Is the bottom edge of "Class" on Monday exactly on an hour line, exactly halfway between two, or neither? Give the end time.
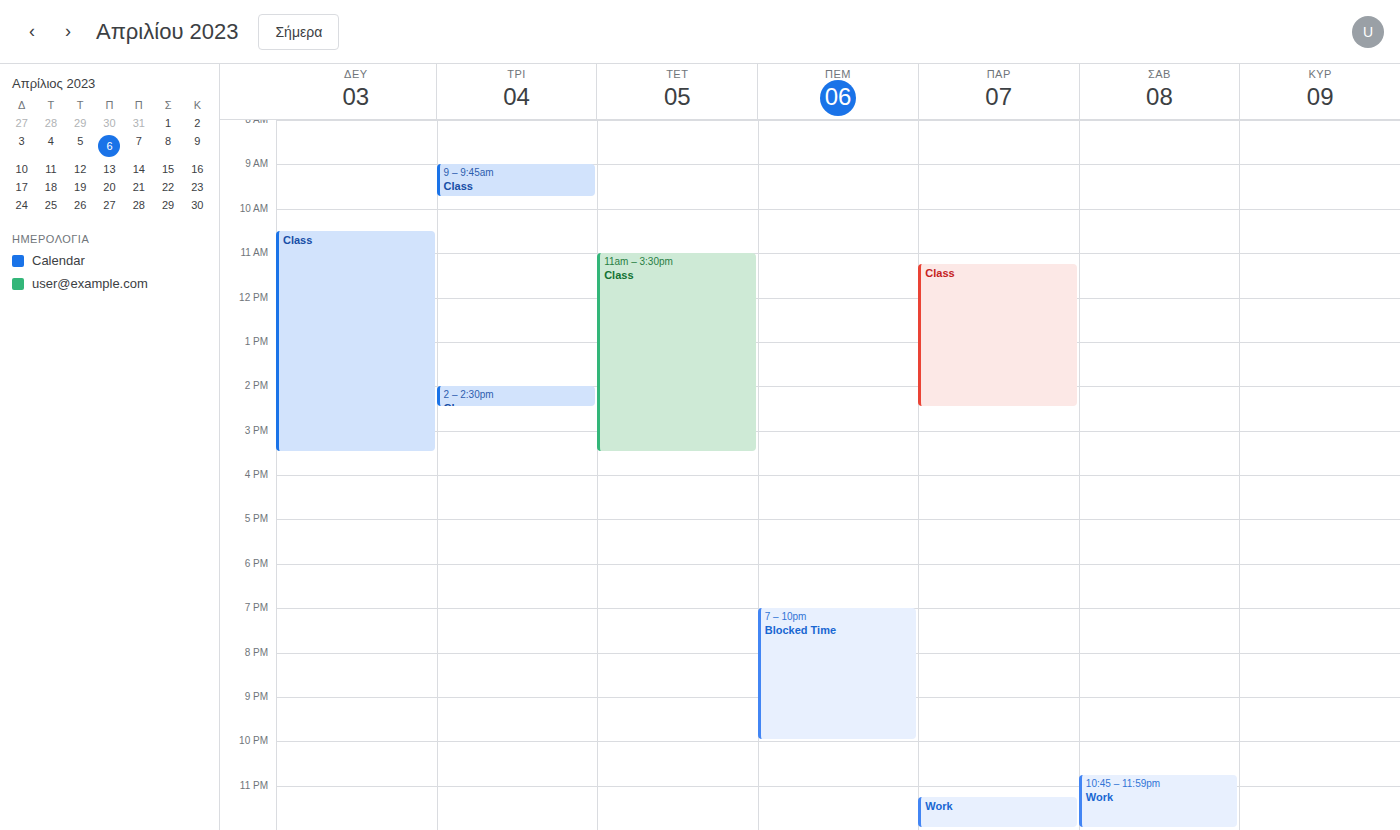
3:30 PM -- halfway between the 3 PM and 4 PM lines.